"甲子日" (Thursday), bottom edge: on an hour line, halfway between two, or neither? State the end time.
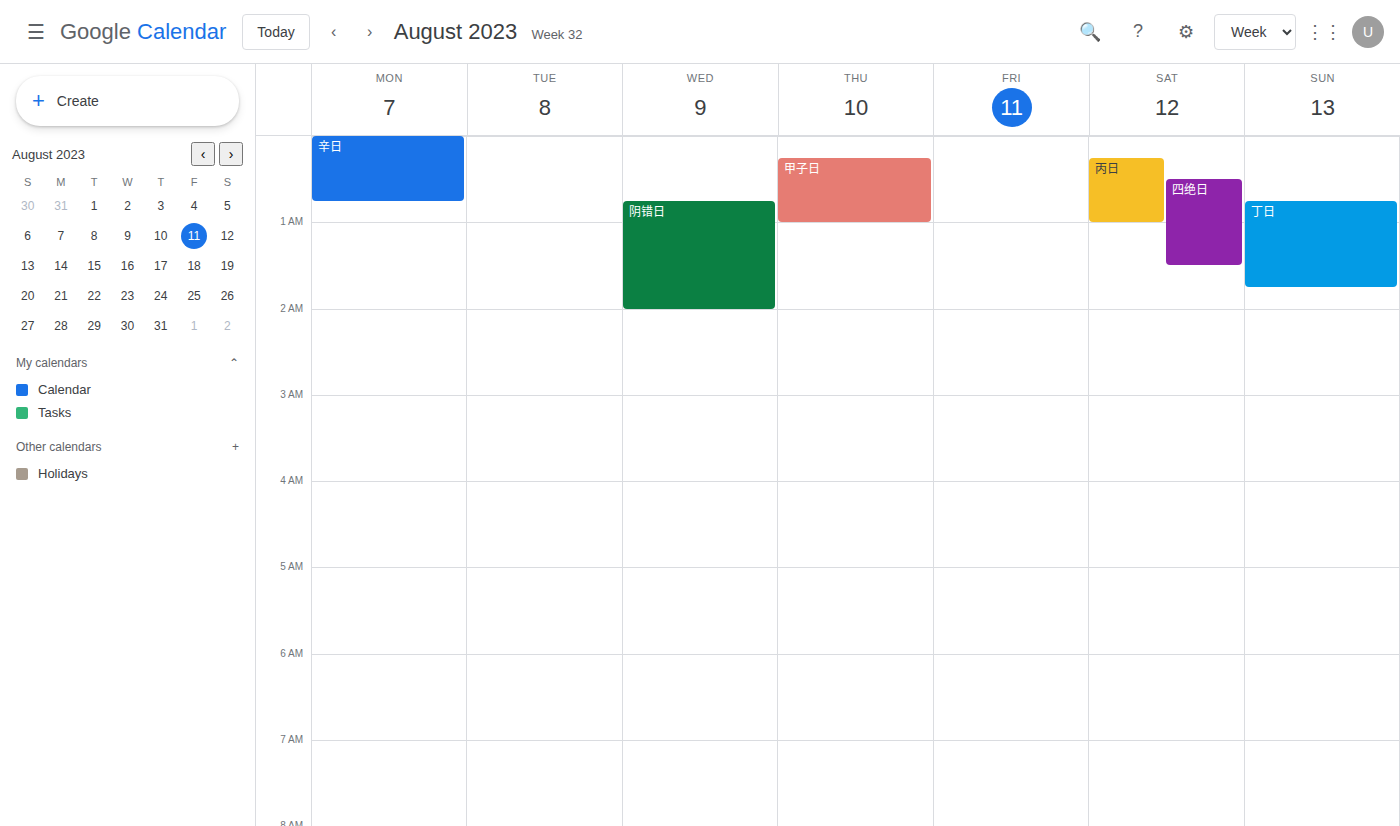
1:00 AM -- exactly on the 1 AM line.